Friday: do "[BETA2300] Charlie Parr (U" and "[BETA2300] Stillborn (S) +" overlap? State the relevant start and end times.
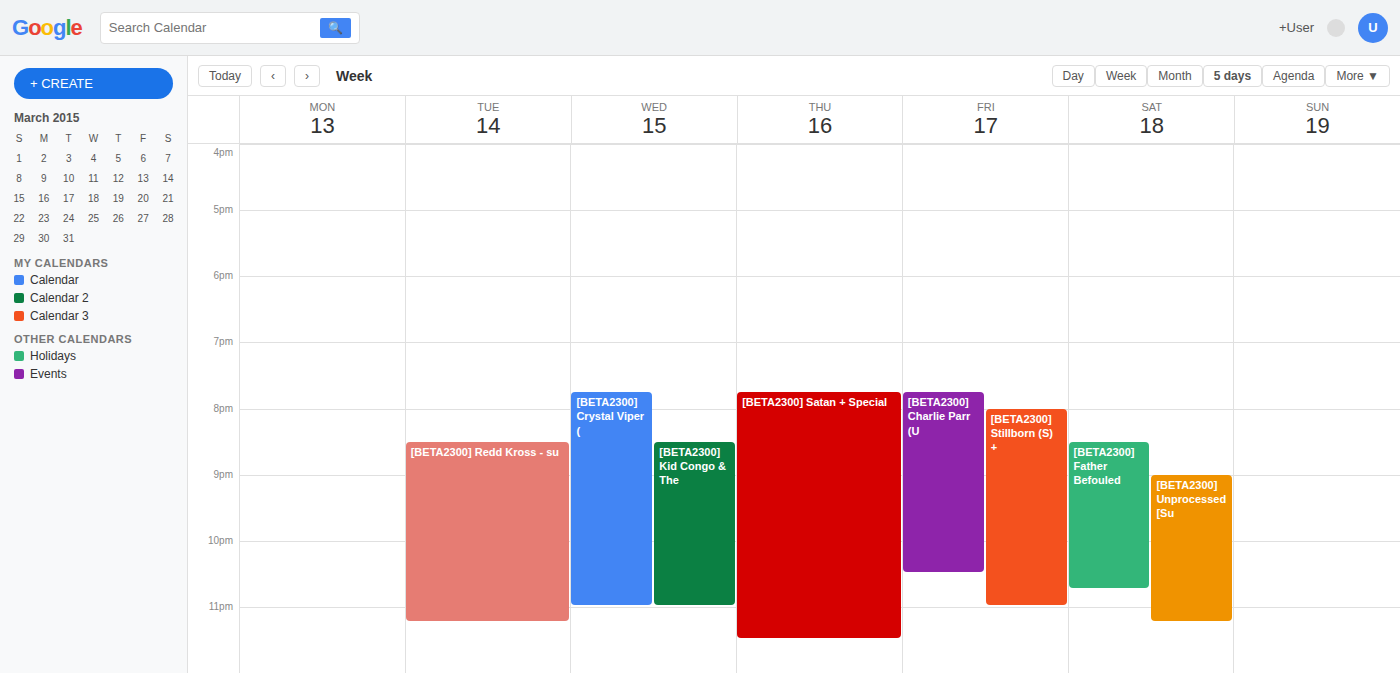
"[BETA2300] Stillborn (S) +" starts at 8:00 PM, before "[BETA2300] Charlie Parr (U" ends at 10:30 PM -- they overlap.